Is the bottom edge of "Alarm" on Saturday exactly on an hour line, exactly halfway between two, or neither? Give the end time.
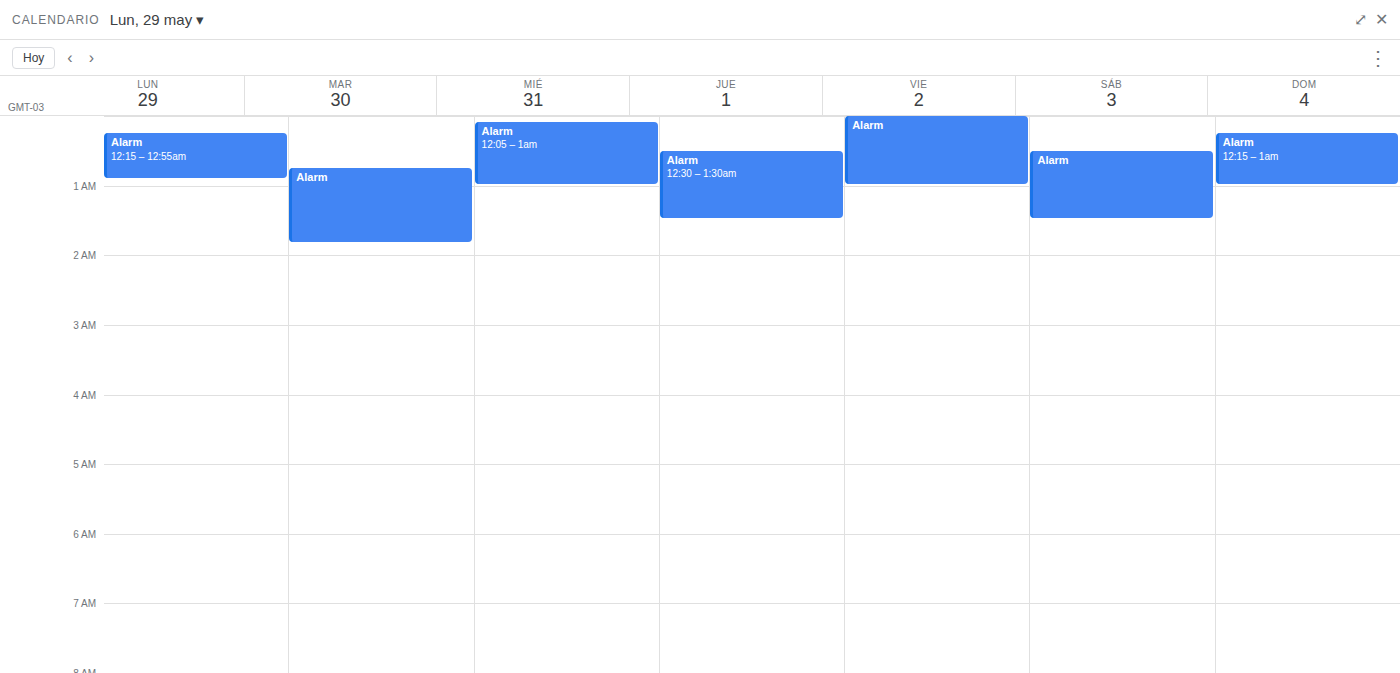
1:30 AM -- halfway between the 1 AM and 2 AM lines.